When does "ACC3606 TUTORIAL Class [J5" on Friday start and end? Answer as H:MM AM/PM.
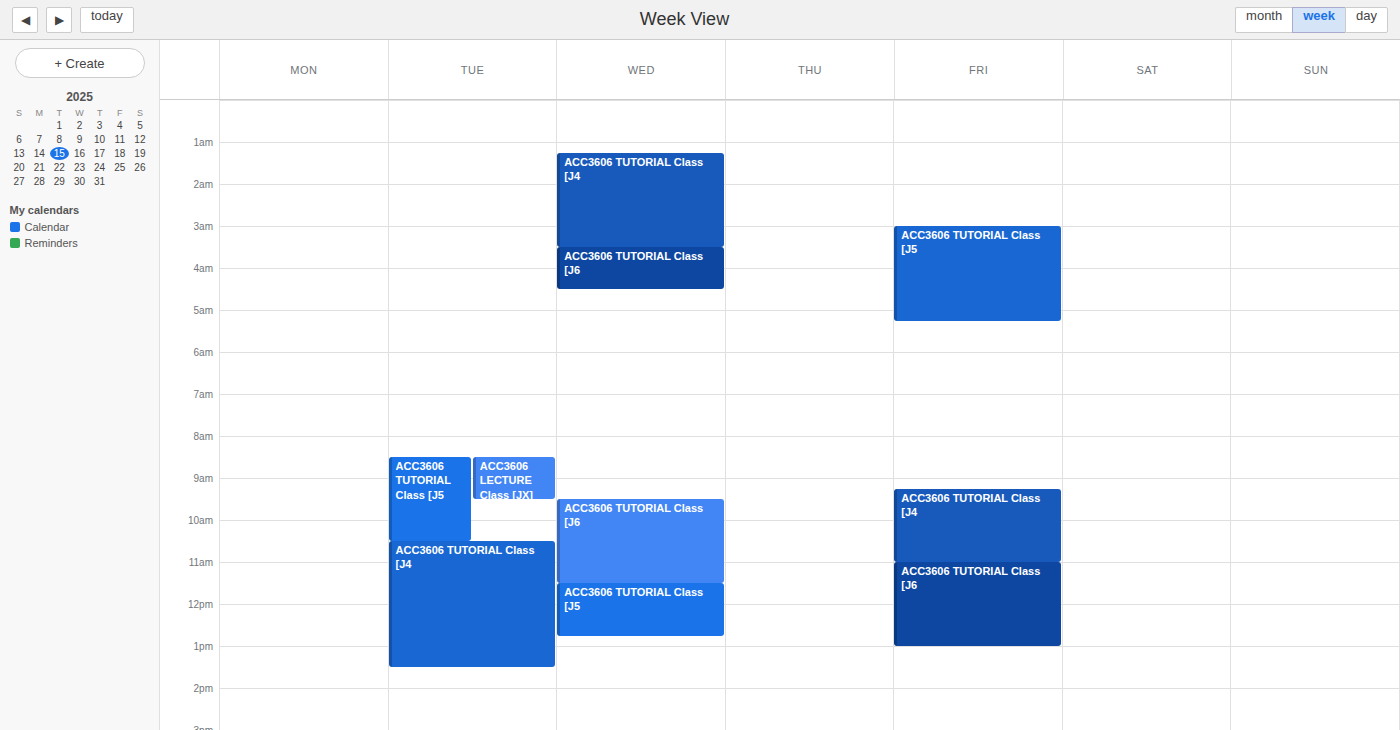
3:00 AM to 5:15 AM